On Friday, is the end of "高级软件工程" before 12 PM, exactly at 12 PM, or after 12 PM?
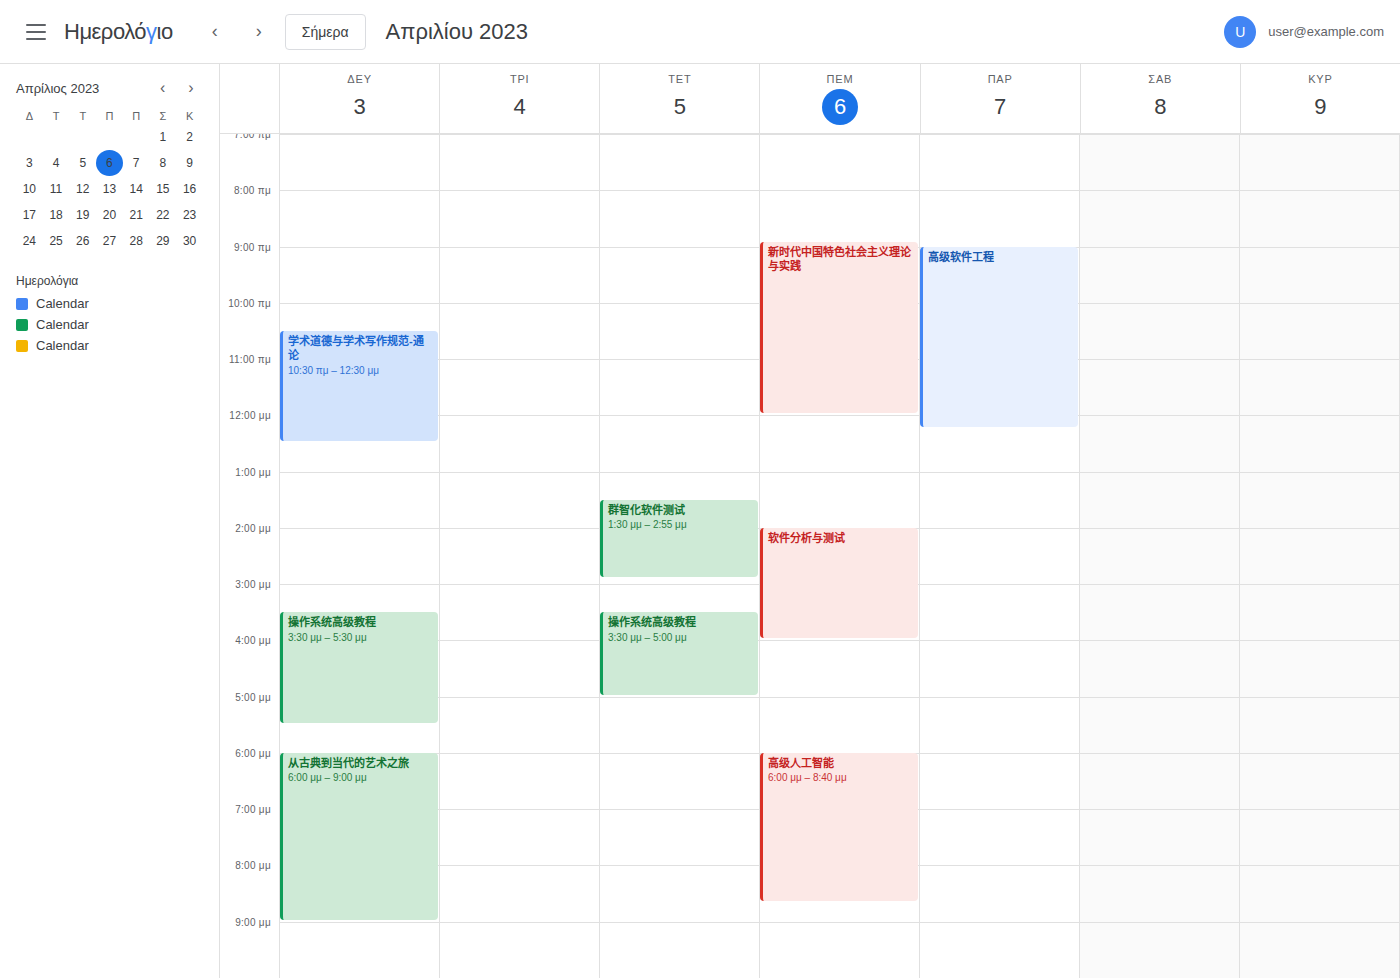
12:15 PM -- after 12 PM, 15 minutes below the 12 PM line.